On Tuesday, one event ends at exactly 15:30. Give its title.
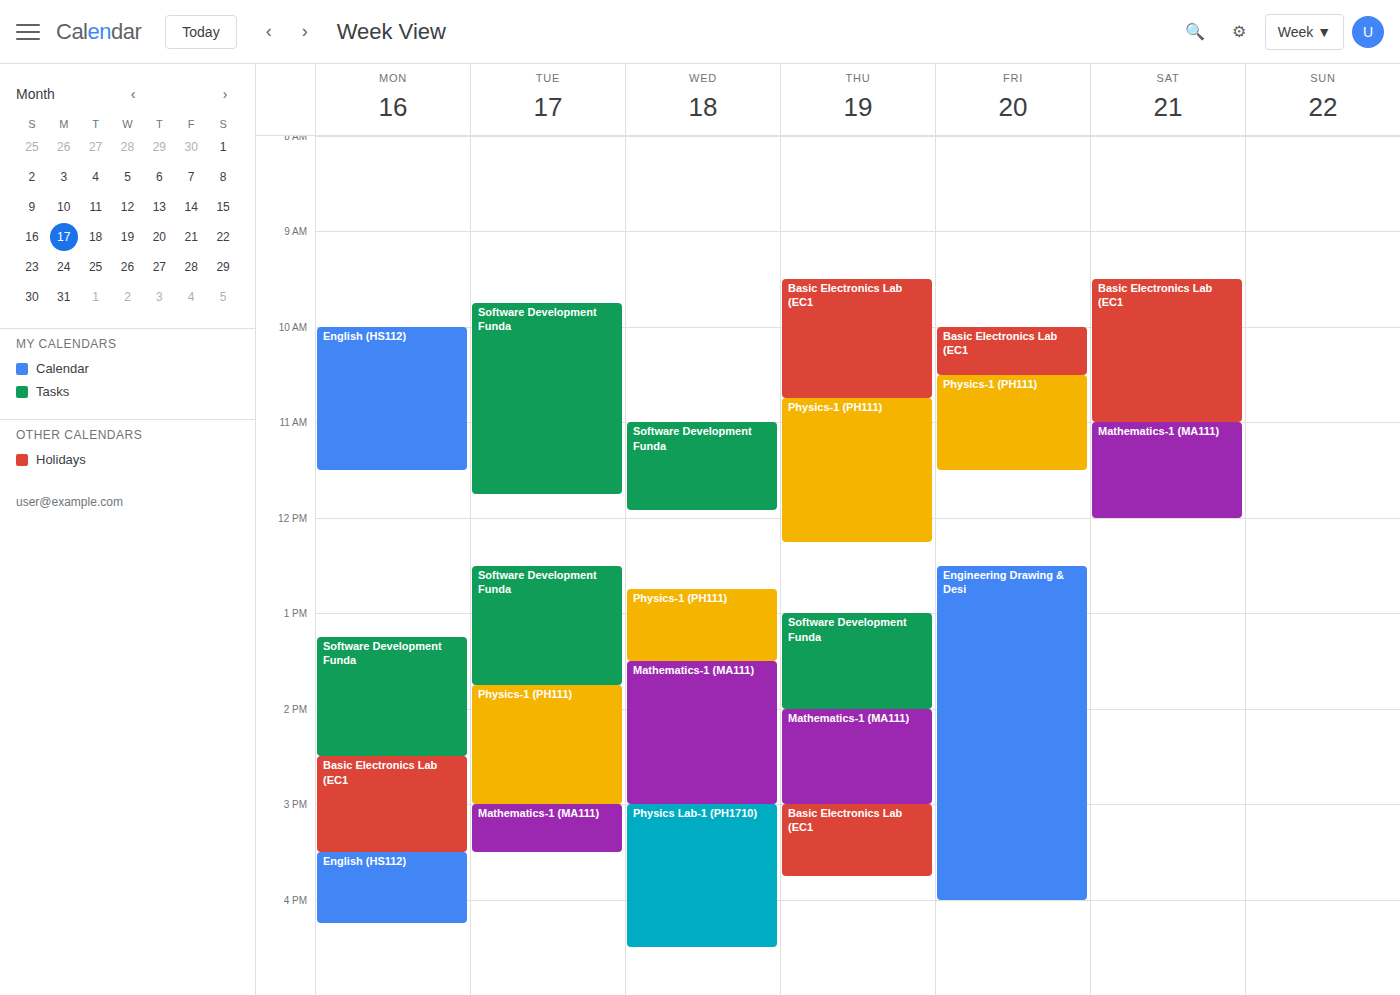
"Mathematics-1 (MA111)"